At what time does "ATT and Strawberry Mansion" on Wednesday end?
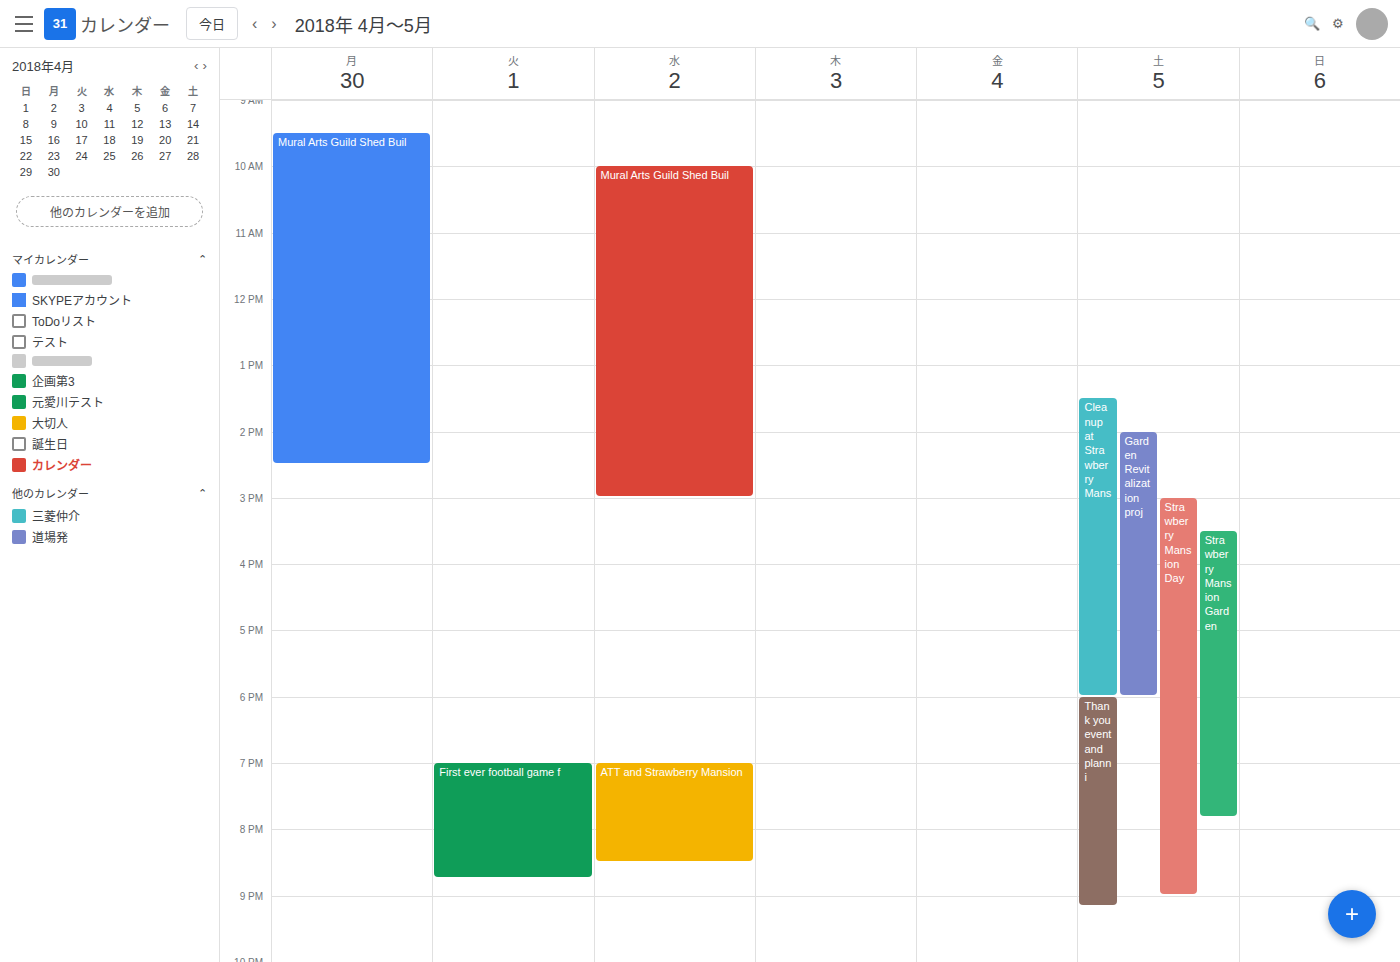
20:30